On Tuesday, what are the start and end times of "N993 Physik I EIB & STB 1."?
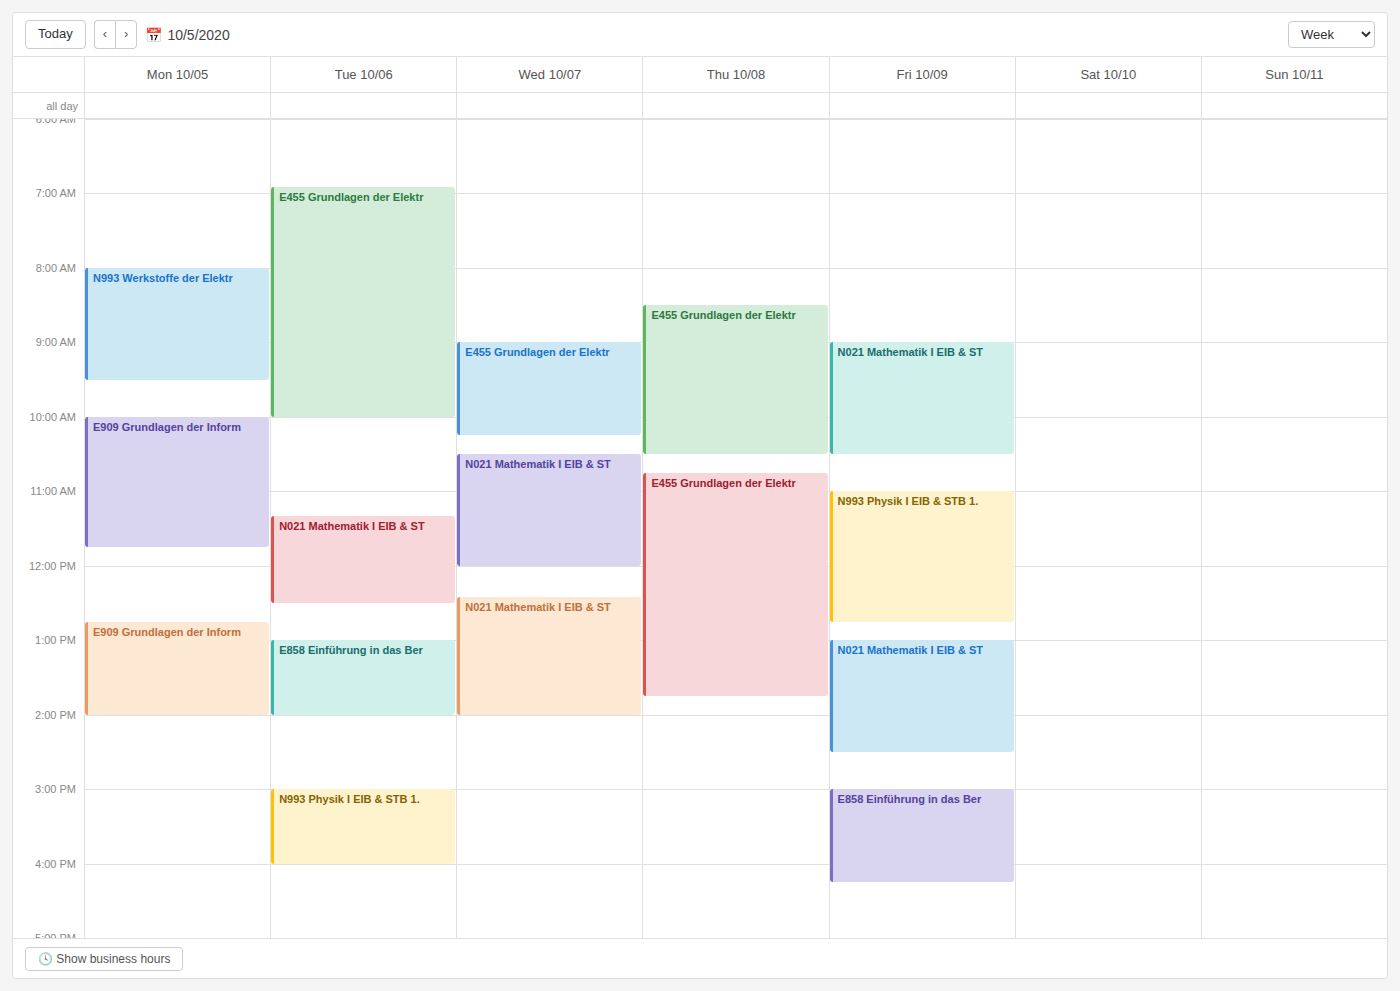
3:00 PM to 4:00 PM